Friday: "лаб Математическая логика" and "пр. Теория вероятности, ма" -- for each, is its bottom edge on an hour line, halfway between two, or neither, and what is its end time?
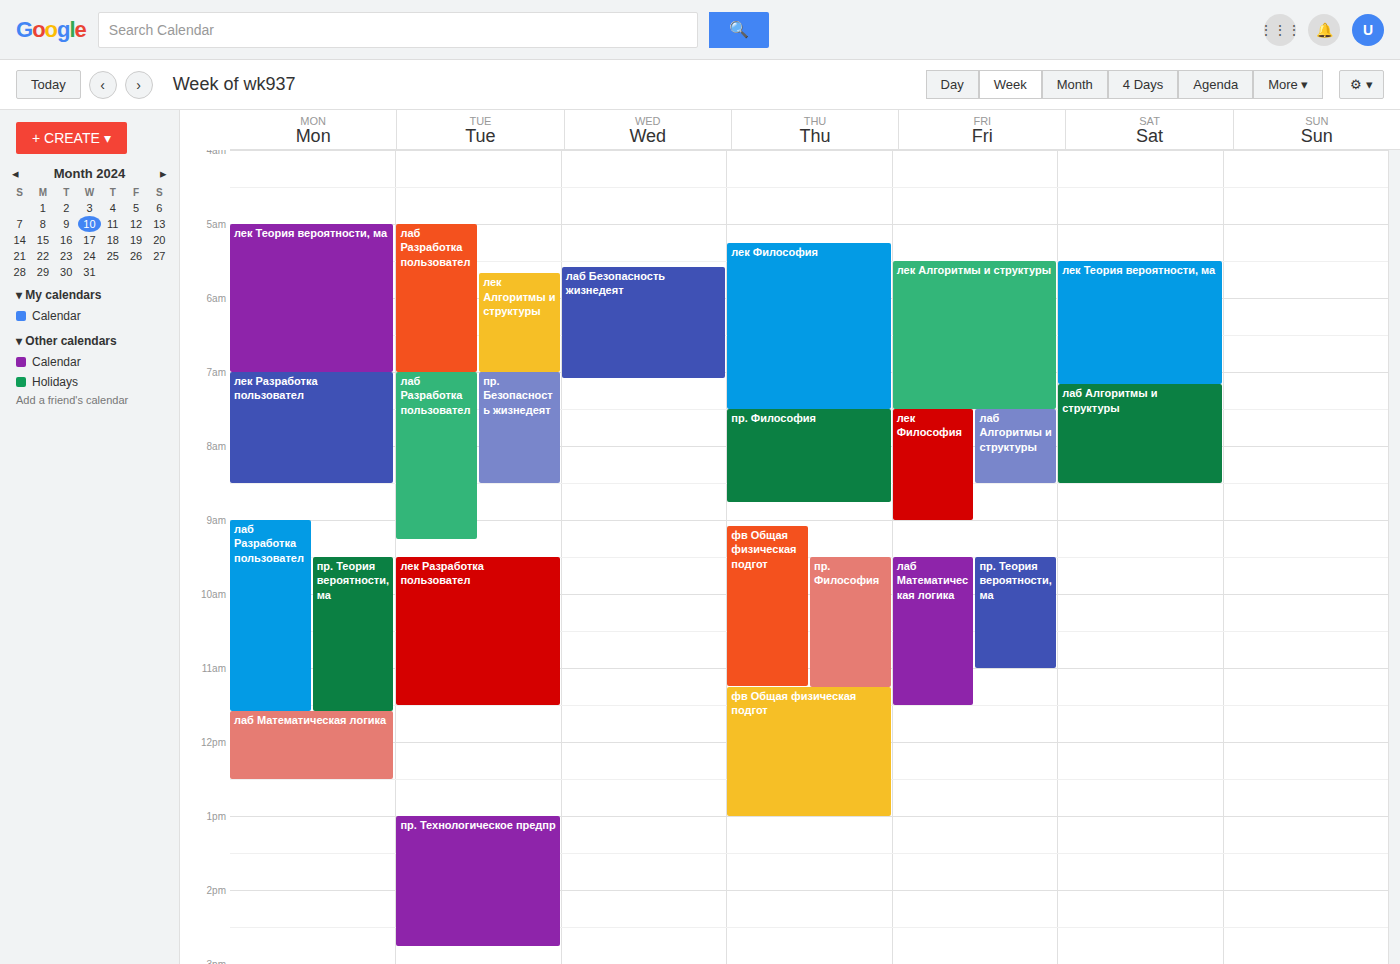
"лаб Математическая логика": 11:30 AM, halfway between the 11 AM and 12 PM lines. "пр. Теория вероятности, ма": 11:00 AM, exactly on the 11 AM line.